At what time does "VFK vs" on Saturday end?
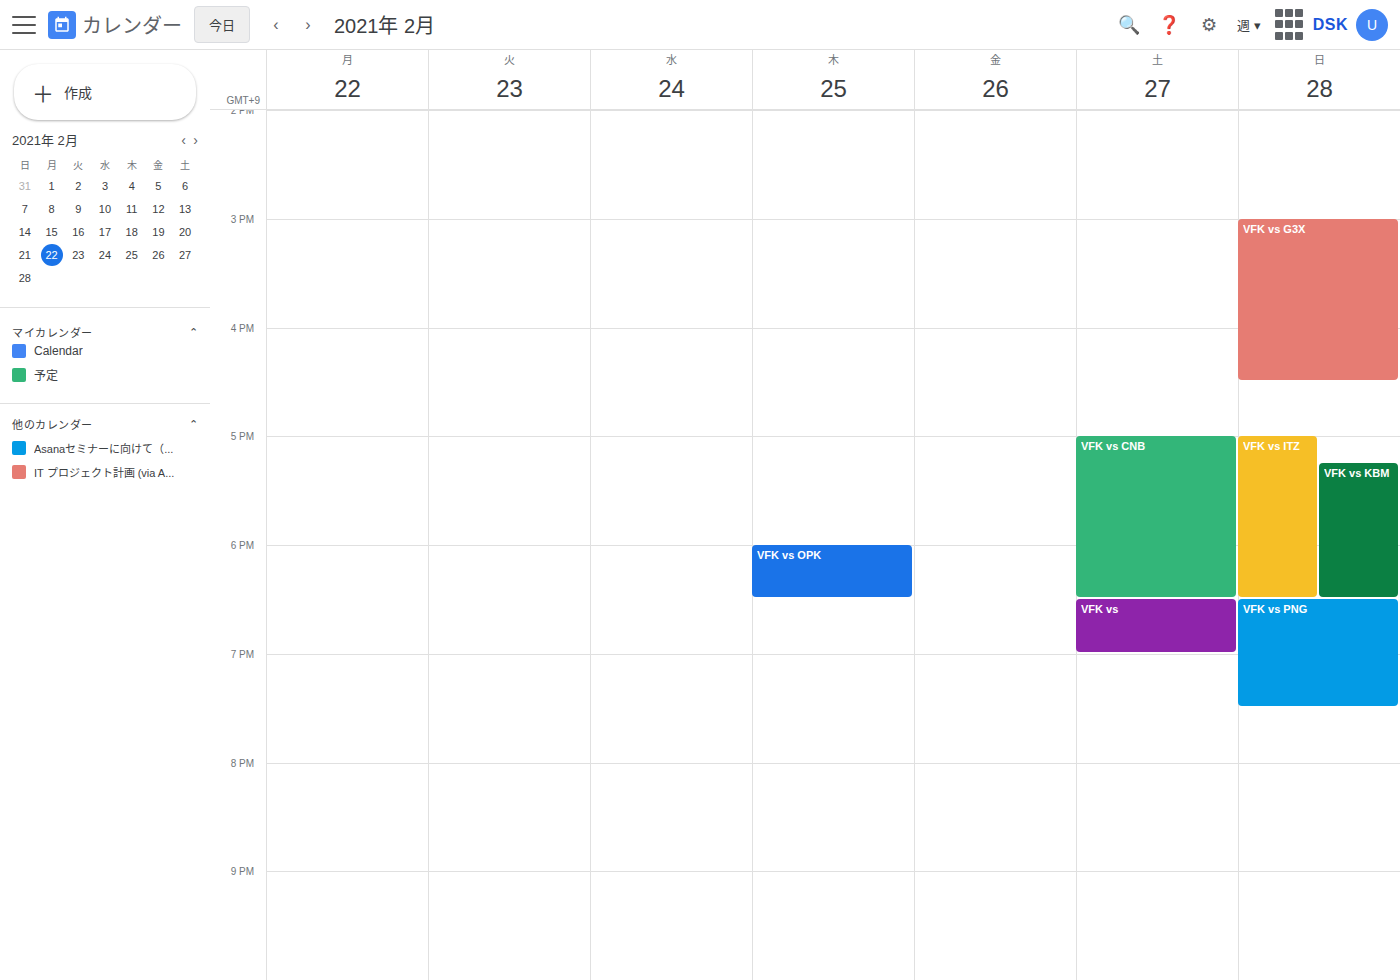
7:00 PM